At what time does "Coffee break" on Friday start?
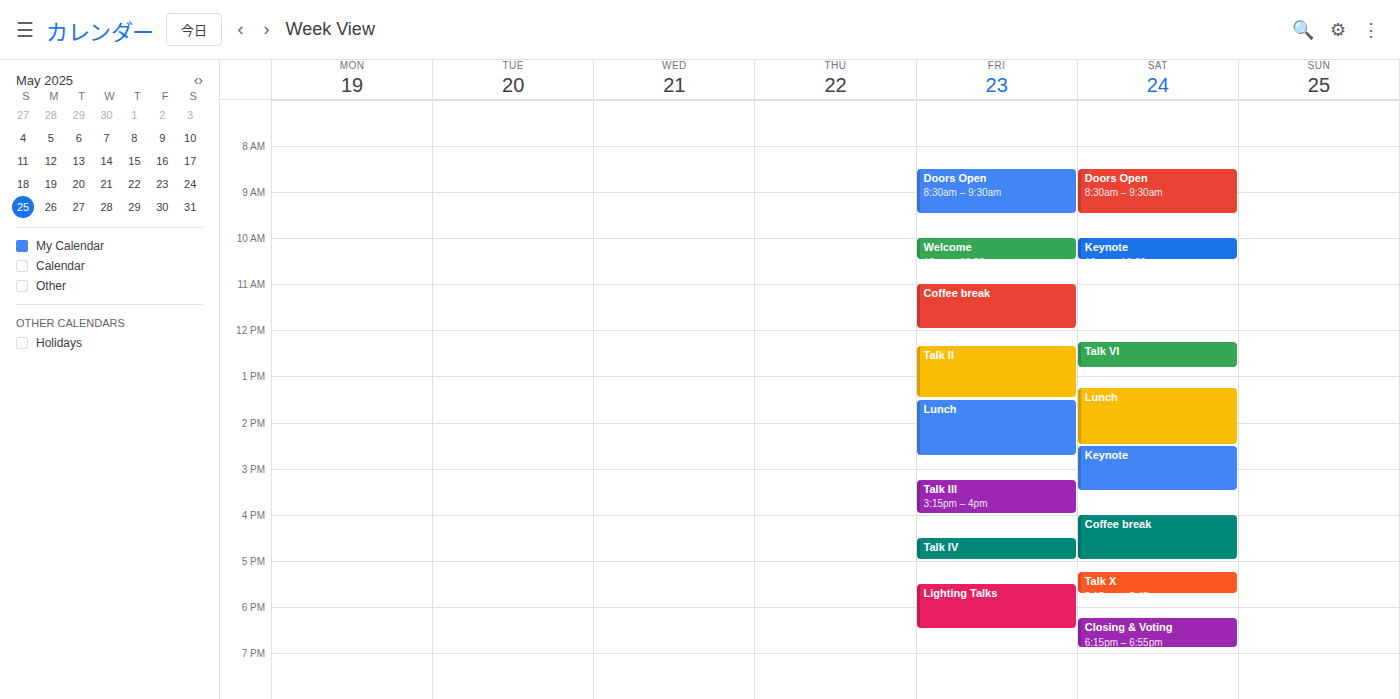
11:00 AM